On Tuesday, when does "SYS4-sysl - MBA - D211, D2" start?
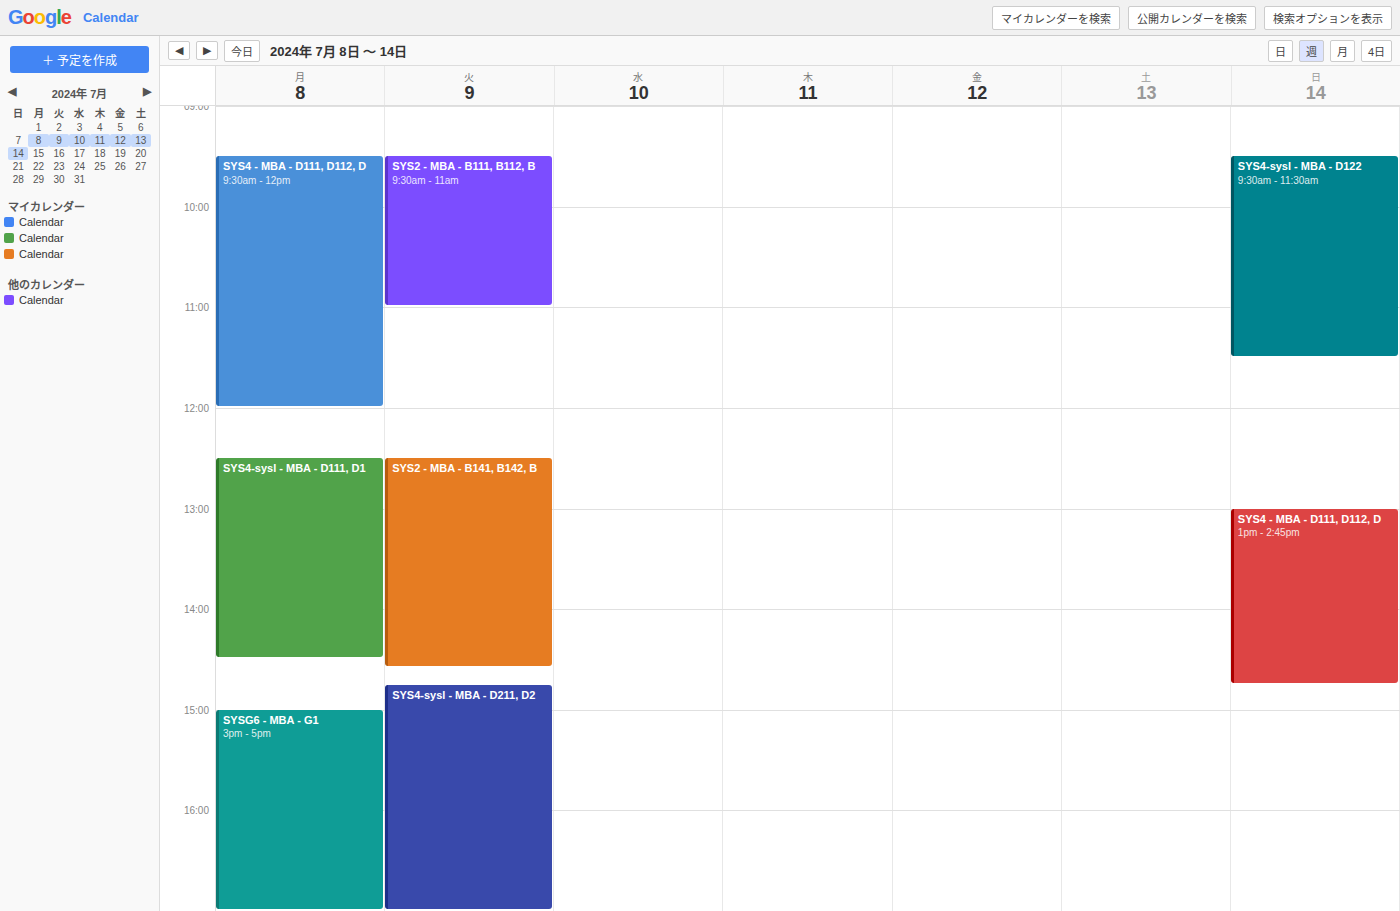
2:45 PM